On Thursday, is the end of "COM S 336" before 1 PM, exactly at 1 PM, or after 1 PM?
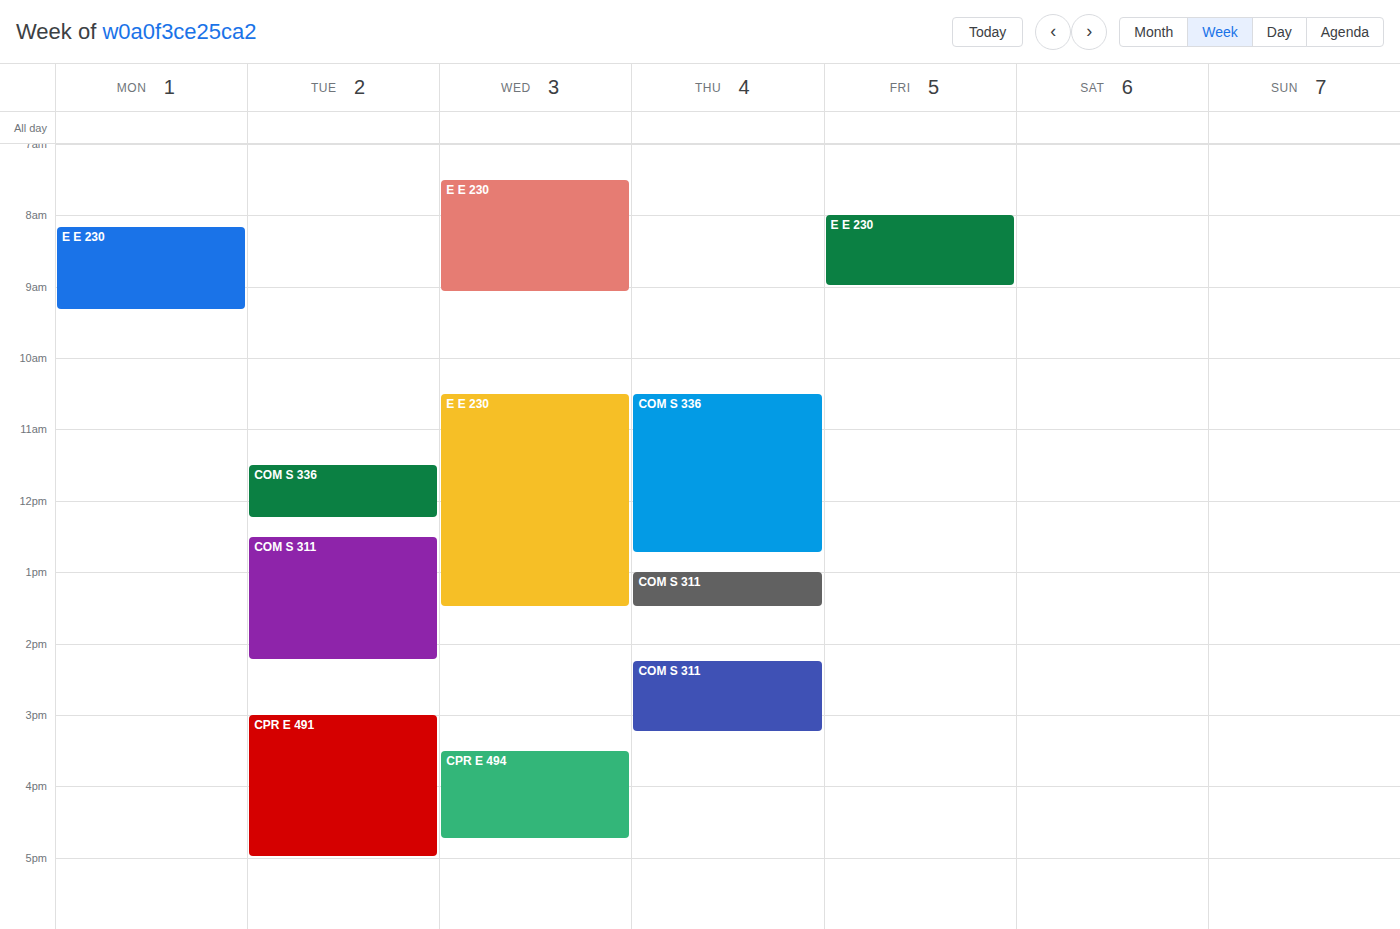
12:45 PM -- before 1 PM, 15 minutes above the 1 PM line.